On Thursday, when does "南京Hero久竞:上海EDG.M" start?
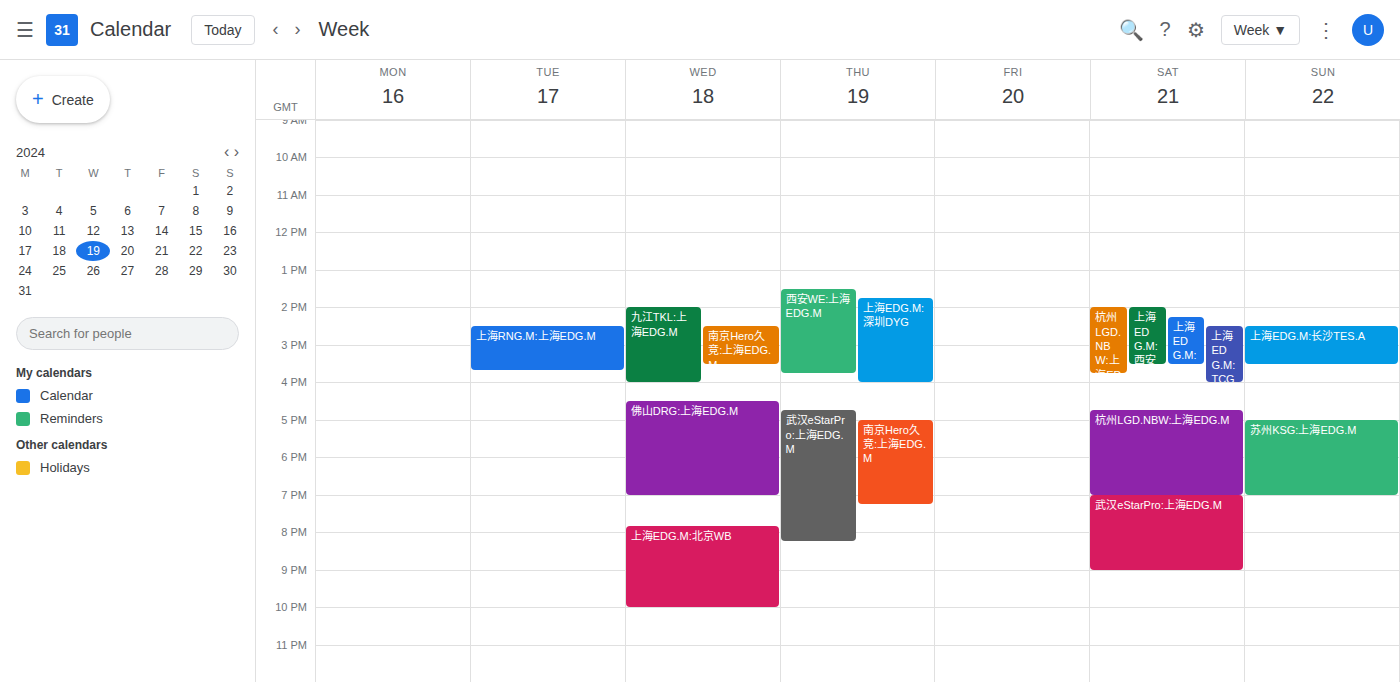
5:00 PM